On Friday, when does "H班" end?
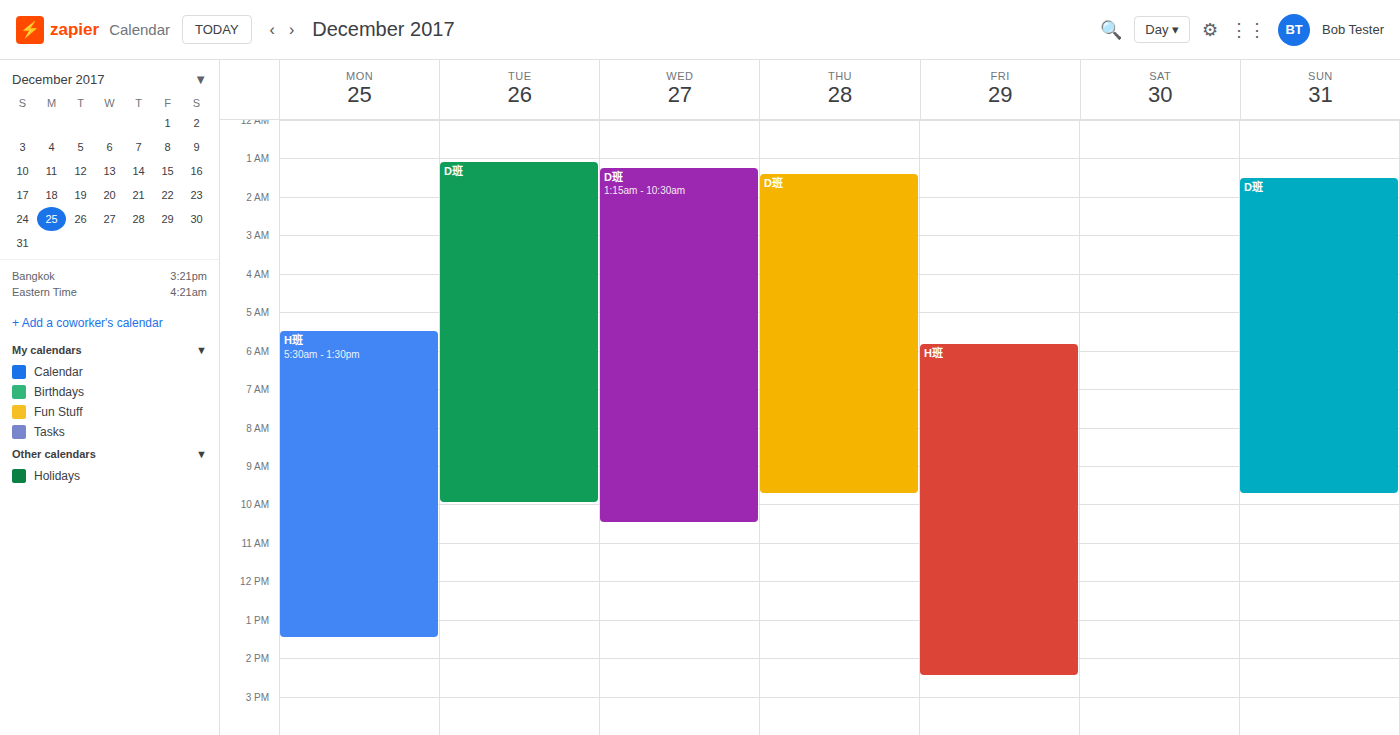
2:30 PM